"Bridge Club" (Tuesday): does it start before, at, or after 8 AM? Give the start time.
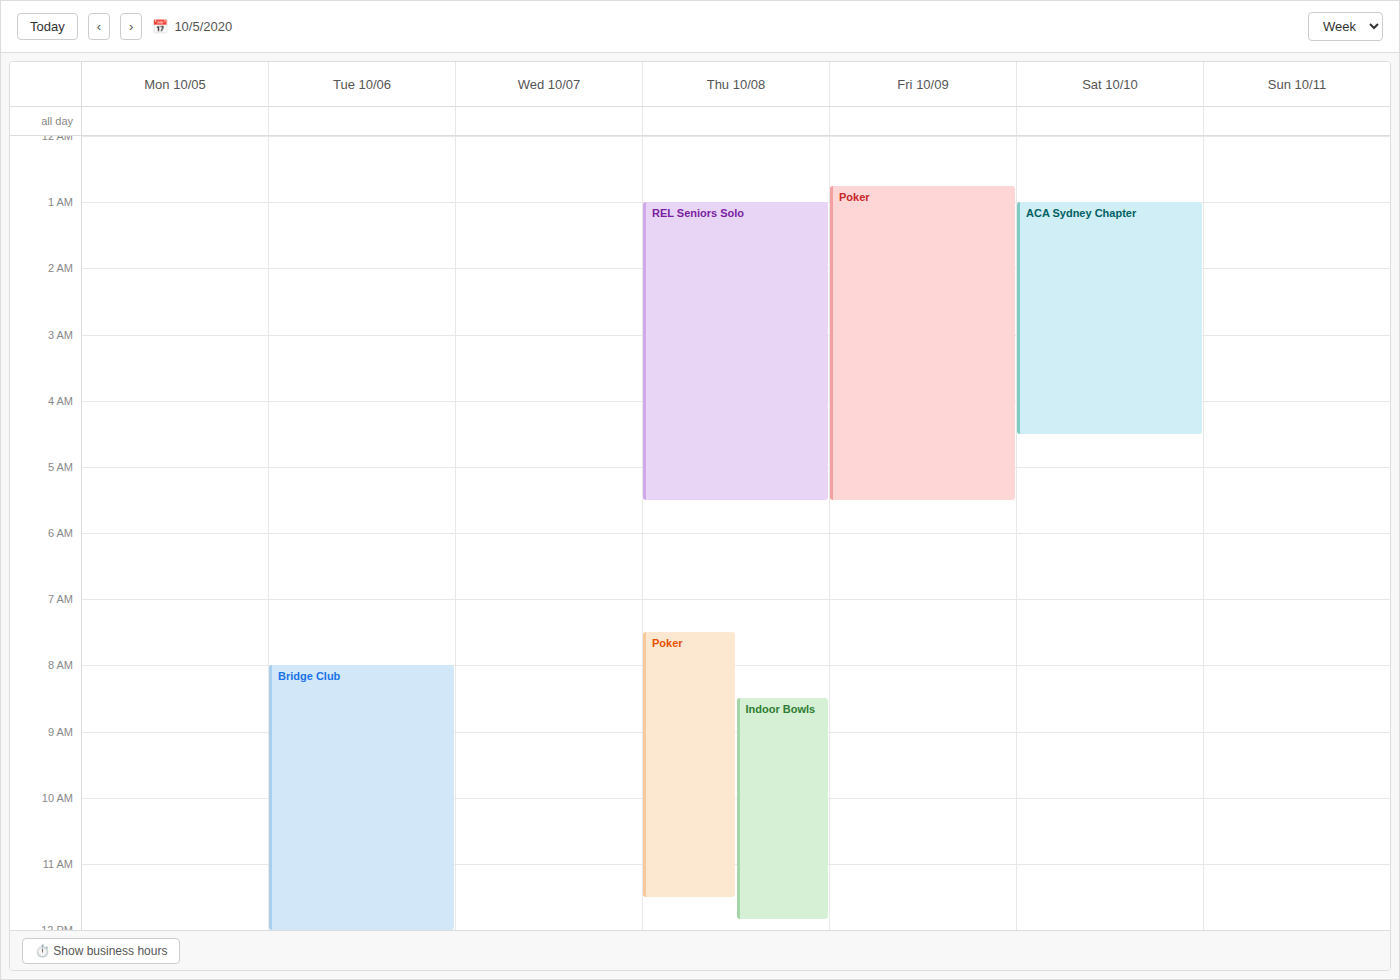
8:00 AM -- exactly at 8 AM, on the 8 AM line.